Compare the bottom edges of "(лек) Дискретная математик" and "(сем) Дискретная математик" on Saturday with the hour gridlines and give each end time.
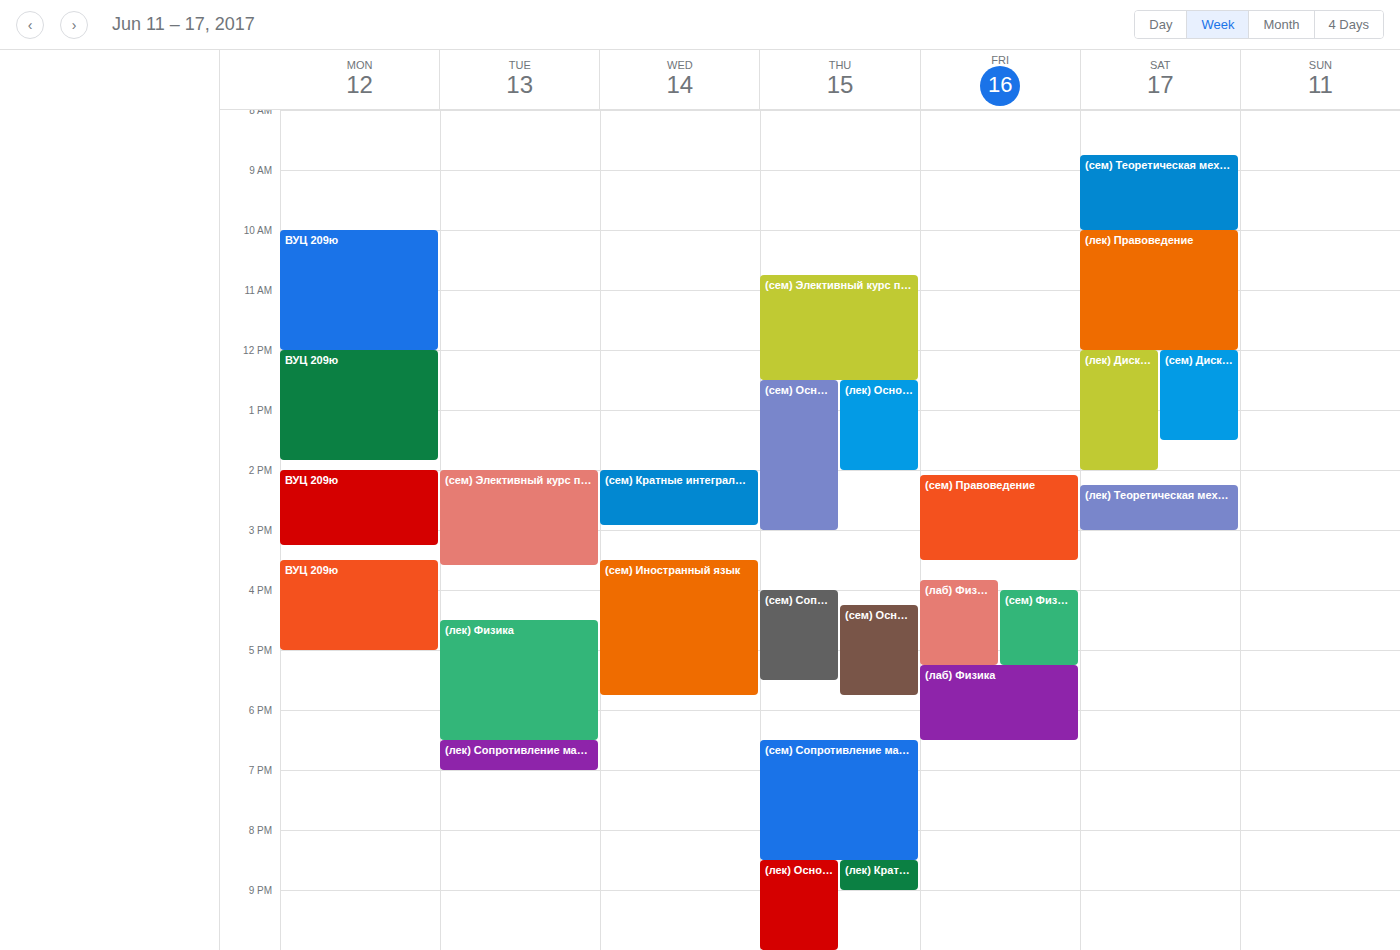
"(лек) Дискретная математик": 2:00 PM, exactly on the 2 PM line. "(сем) Дискретная математик": 1:30 PM, halfway between the 1 PM and 2 PM lines.